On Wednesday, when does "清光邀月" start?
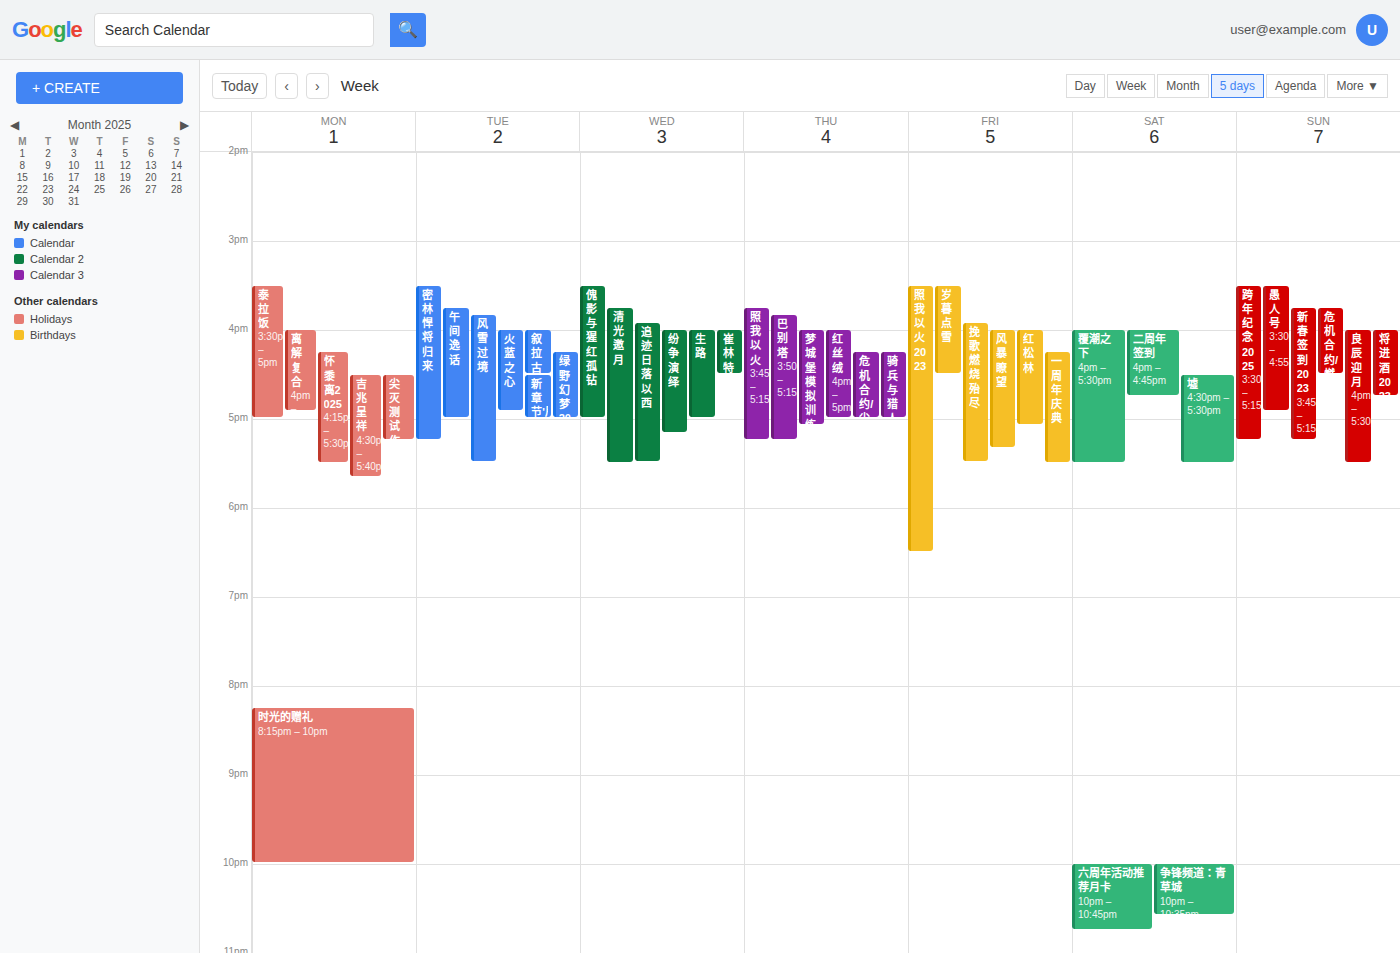
15:45